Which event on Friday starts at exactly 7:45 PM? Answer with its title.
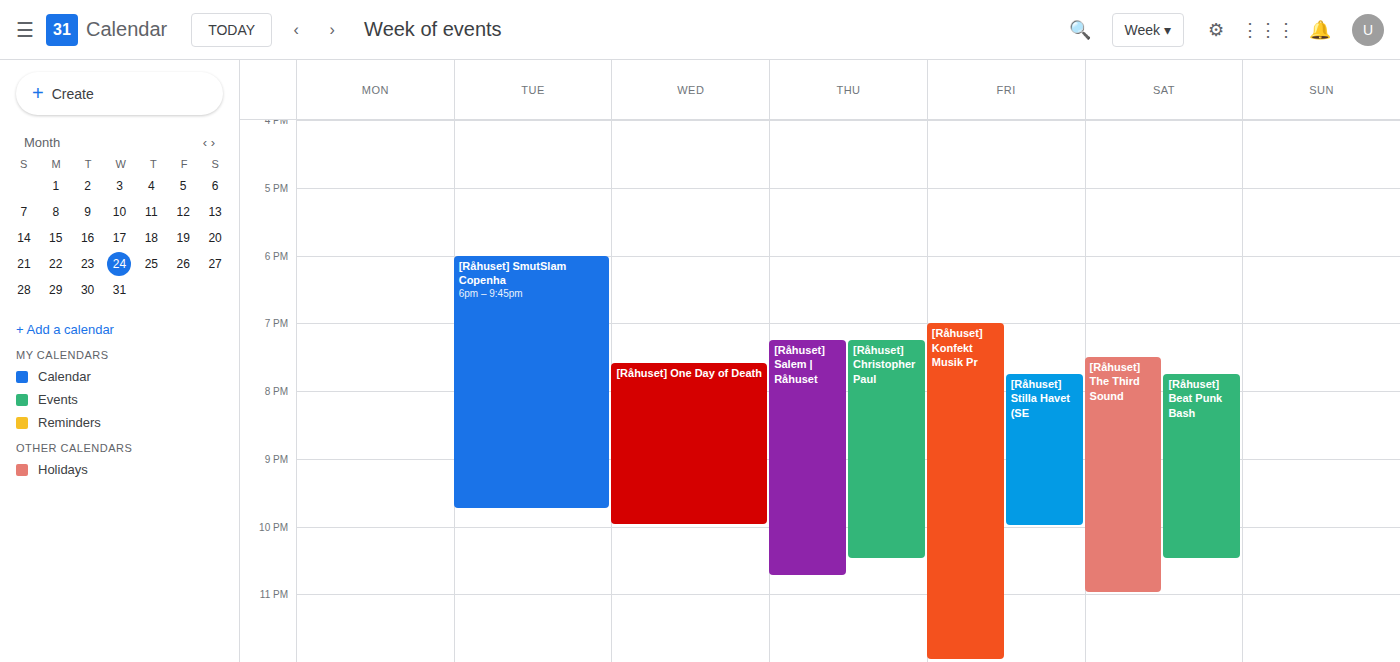
"[Råhuset] Stilla Havet (SE"